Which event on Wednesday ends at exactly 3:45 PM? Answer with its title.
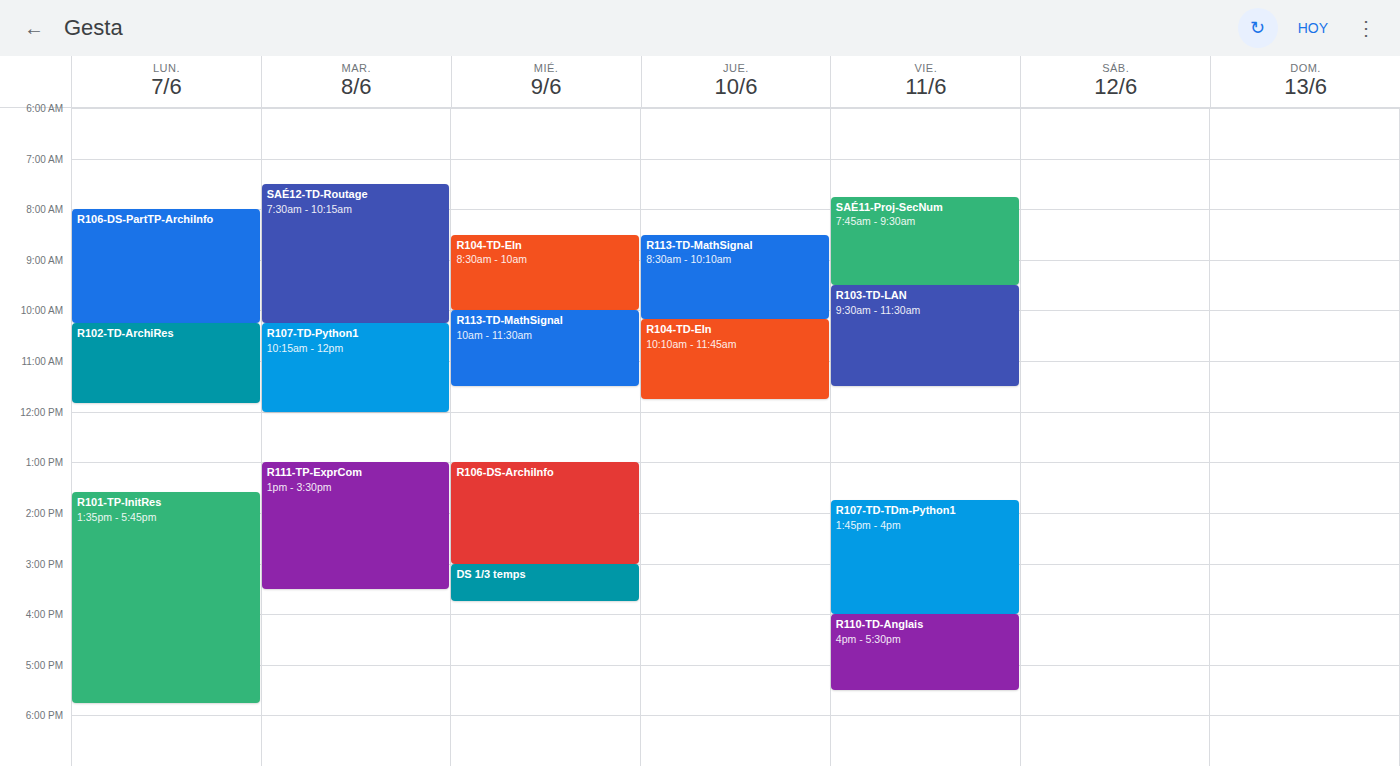
"DS 1/3 temps"